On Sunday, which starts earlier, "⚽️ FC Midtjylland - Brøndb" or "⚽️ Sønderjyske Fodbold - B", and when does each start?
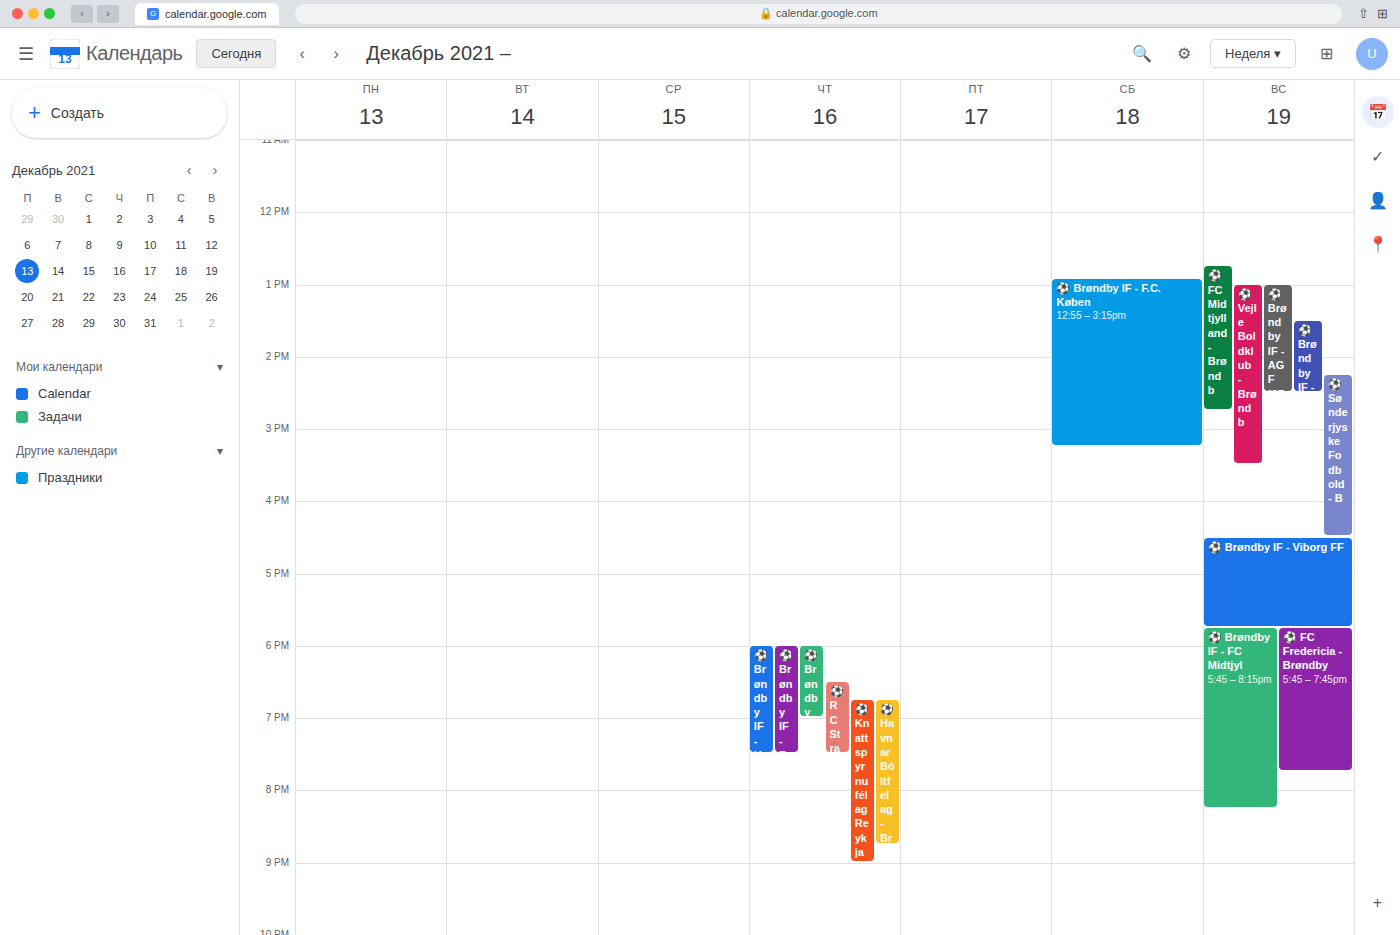
"⚽️ FC Midtjylland - Brøndb" 12:45 PM; "⚽️ Sønderjyske Fodbold - B" 2:15 PM.